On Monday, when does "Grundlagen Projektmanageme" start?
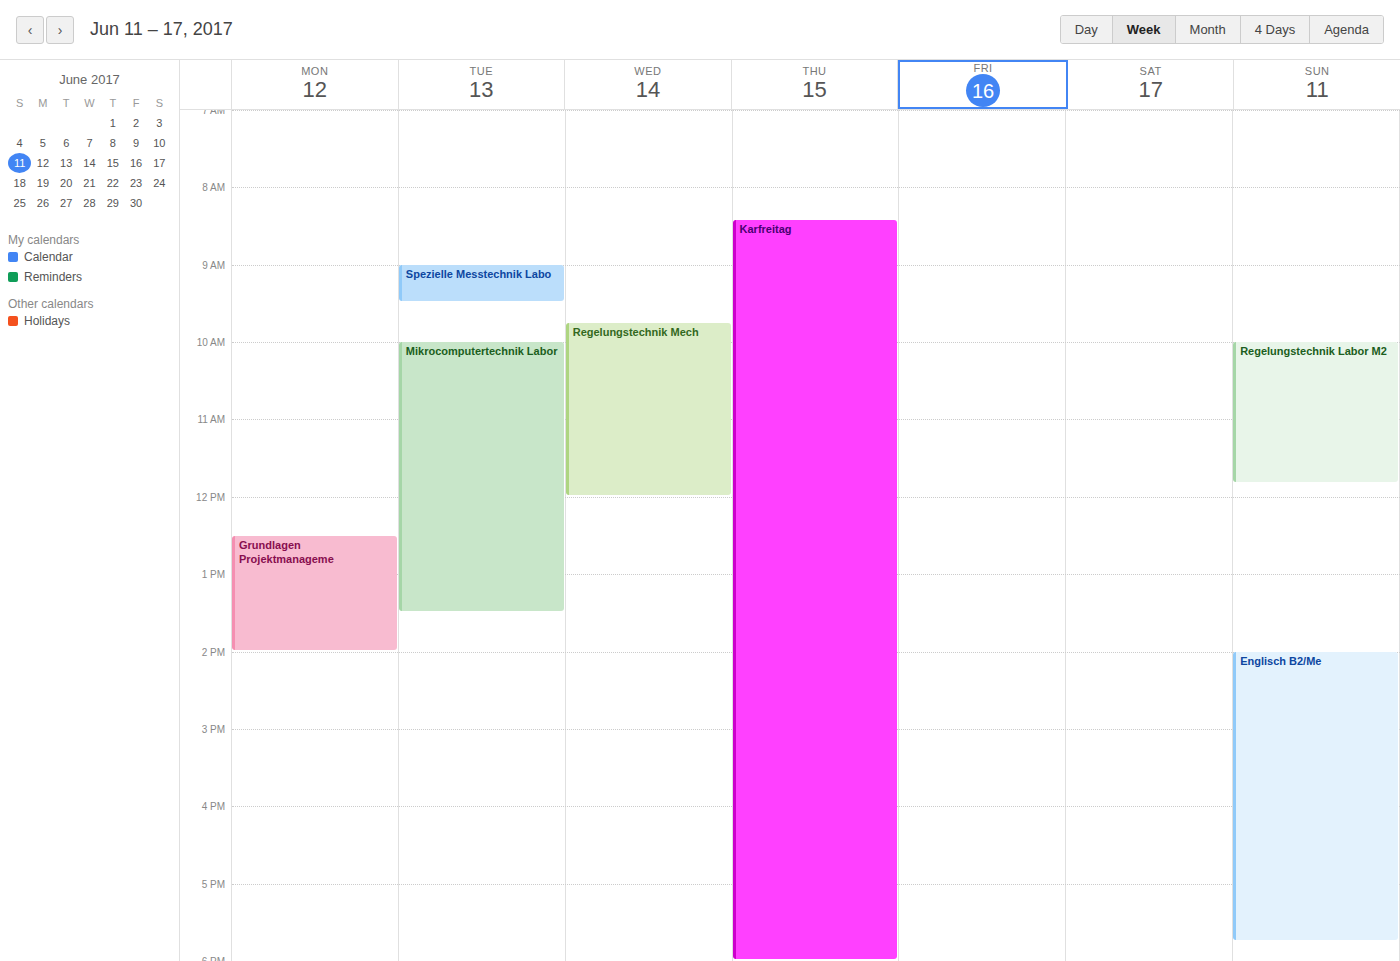
12:30 PM